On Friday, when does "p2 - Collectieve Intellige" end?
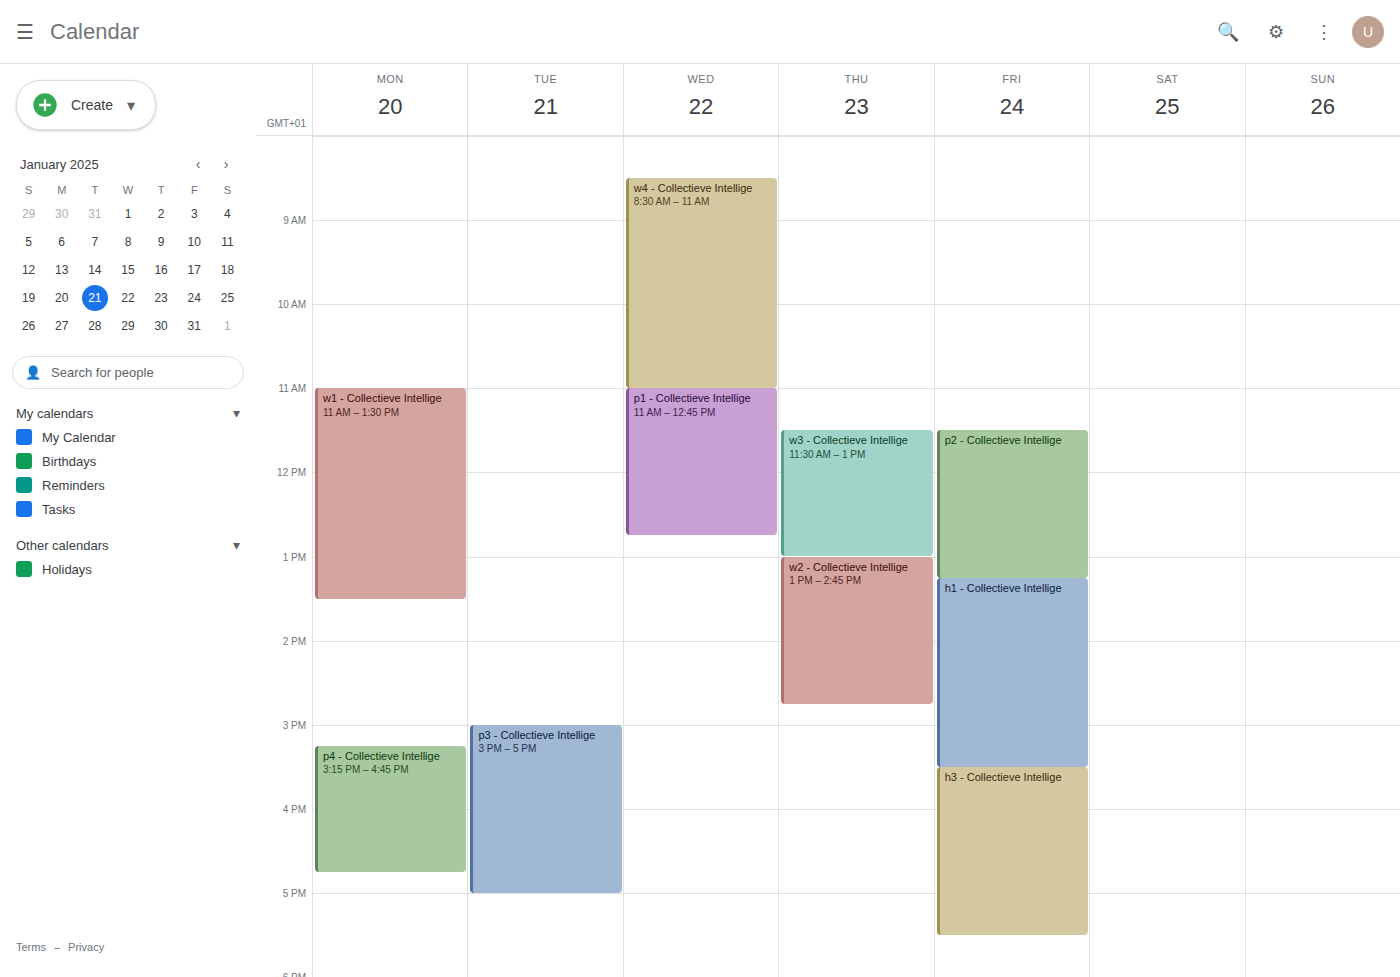
1:15 PM